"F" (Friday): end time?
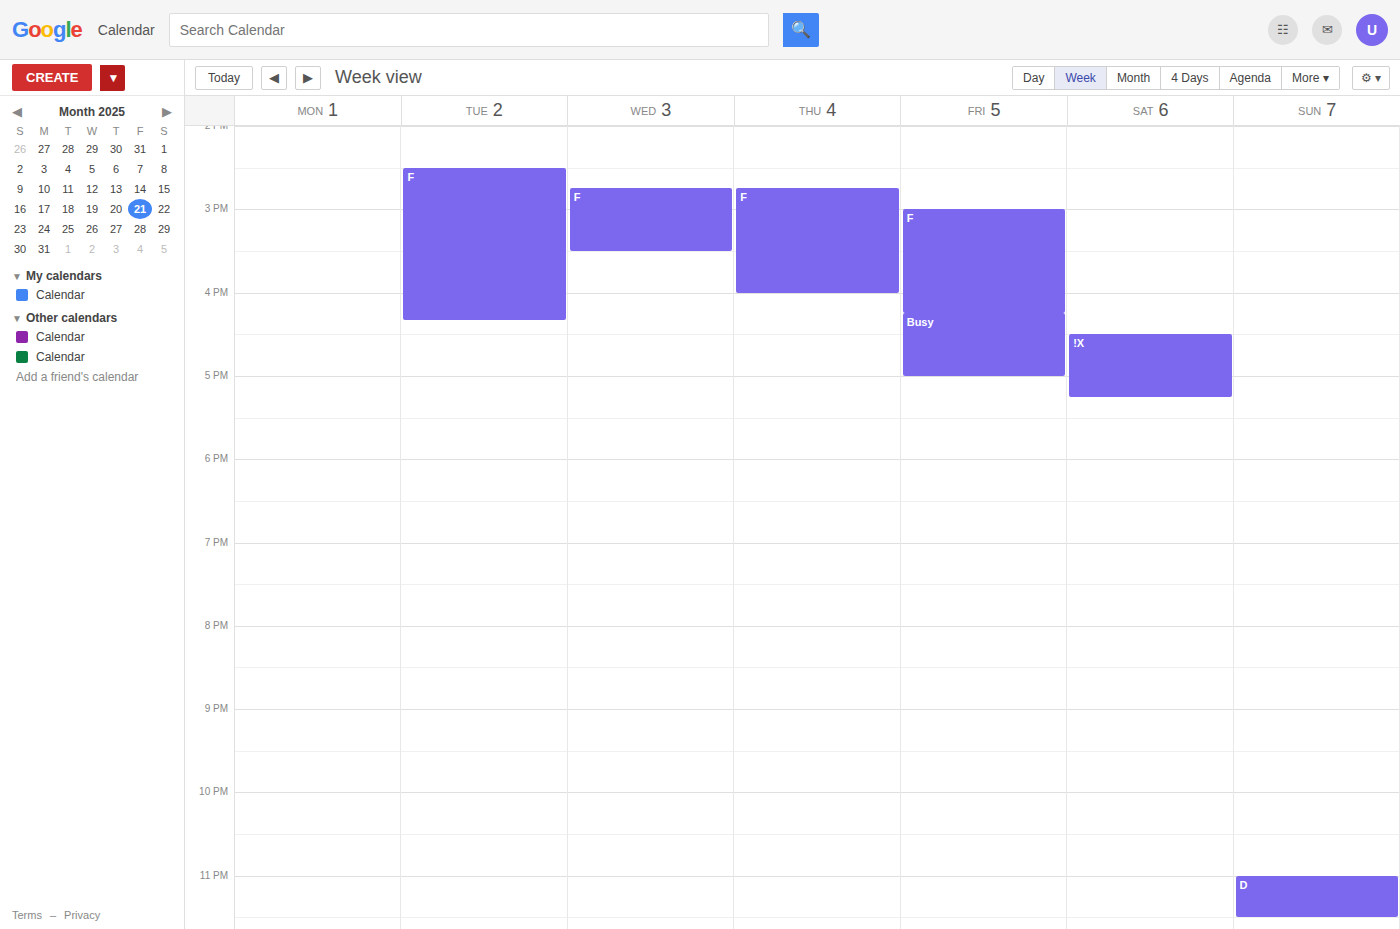
4:15 PM